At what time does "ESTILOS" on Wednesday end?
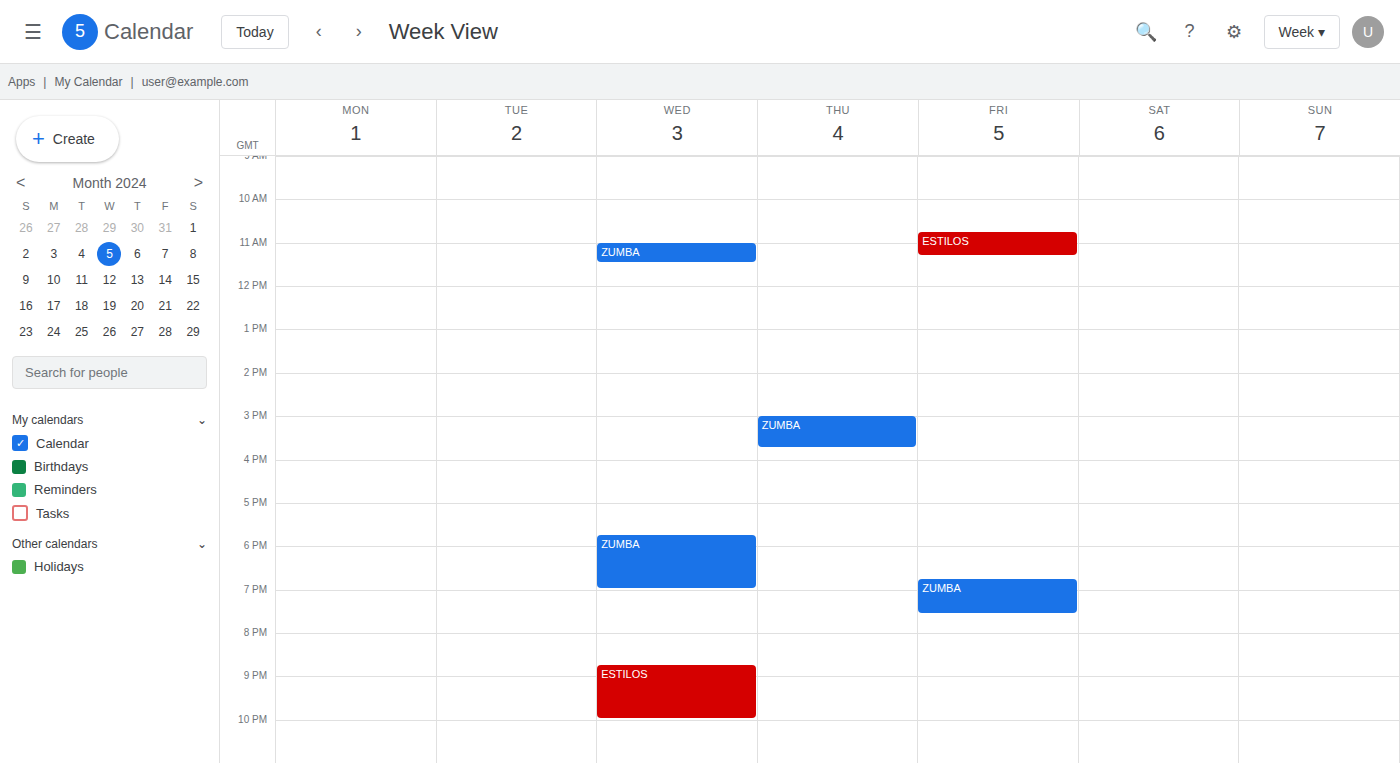
22:00